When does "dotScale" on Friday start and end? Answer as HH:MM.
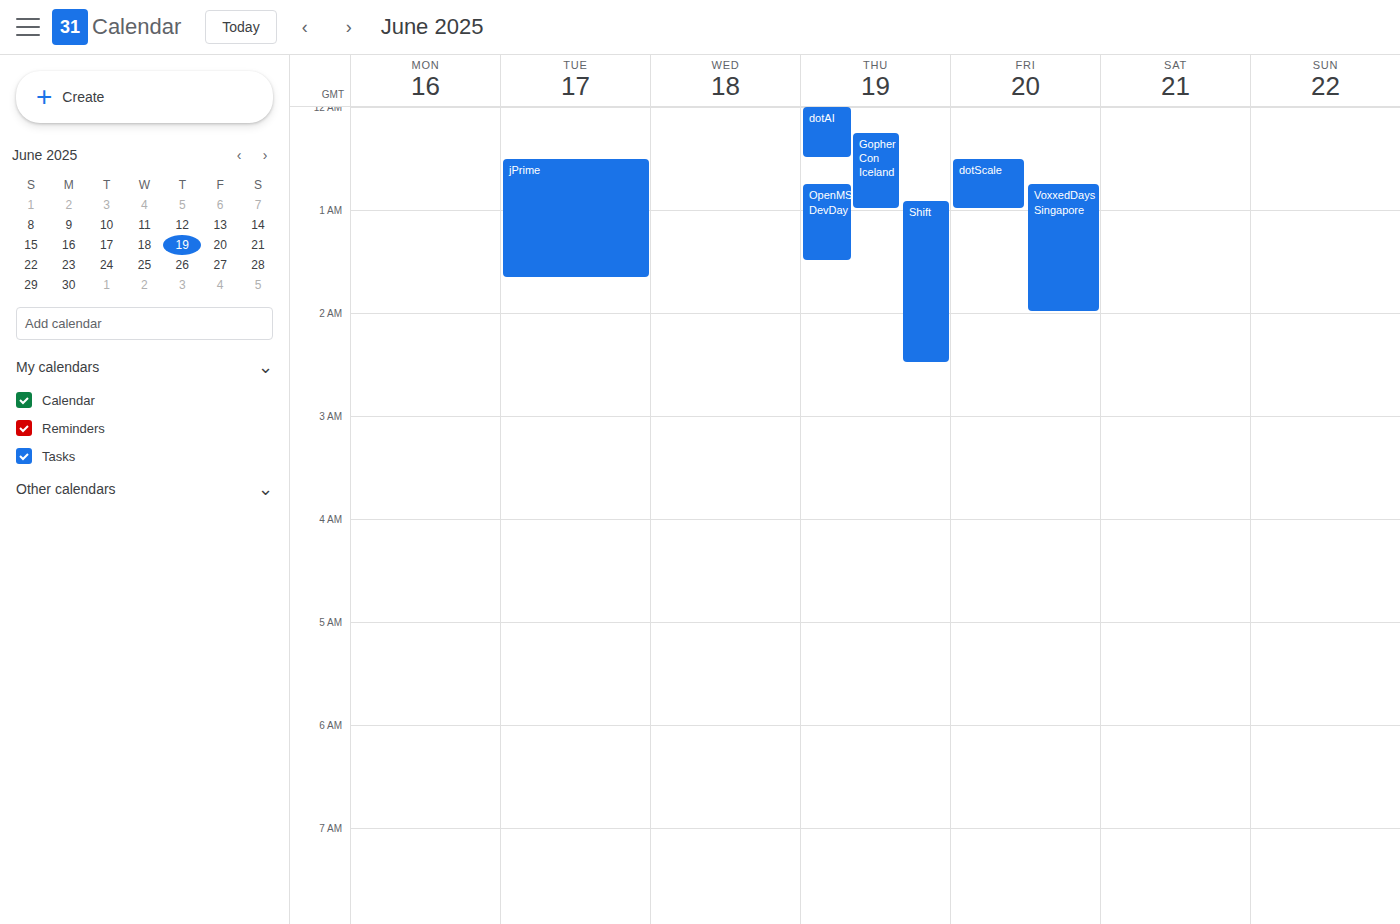
00:30 to 01:00